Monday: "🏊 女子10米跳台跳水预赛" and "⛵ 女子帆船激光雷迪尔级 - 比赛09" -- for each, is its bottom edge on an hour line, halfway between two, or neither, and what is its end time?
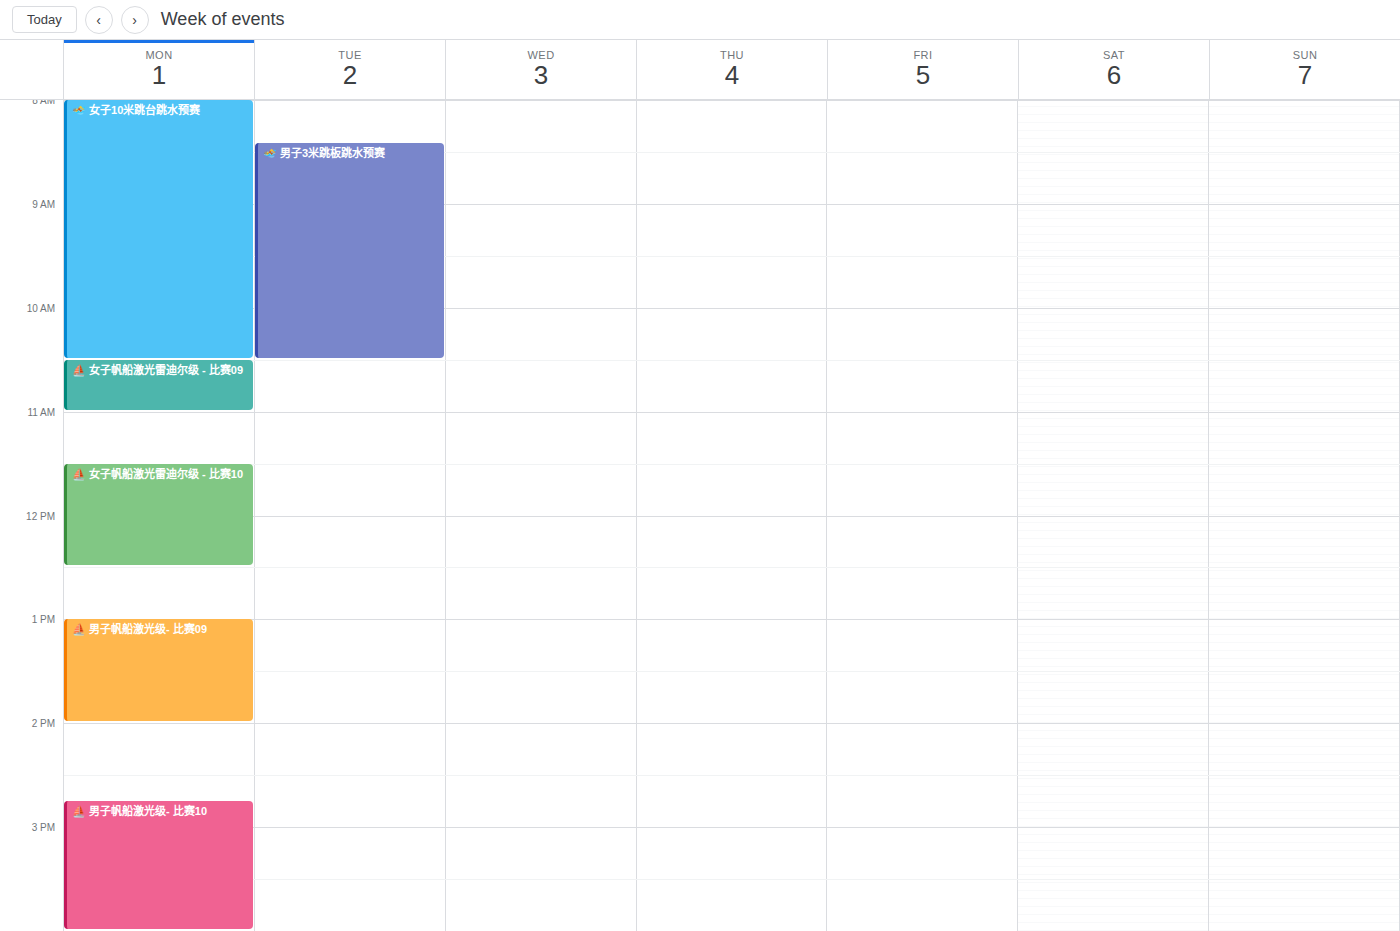
"🏊 女子10米跳台跳水预赛": 10:30 AM, halfway between the 10 AM and 11 AM lines. "⛵ 女子帆船激光雷迪尔级 - 比赛09": 11:00 AM, exactly on the 11 AM line.